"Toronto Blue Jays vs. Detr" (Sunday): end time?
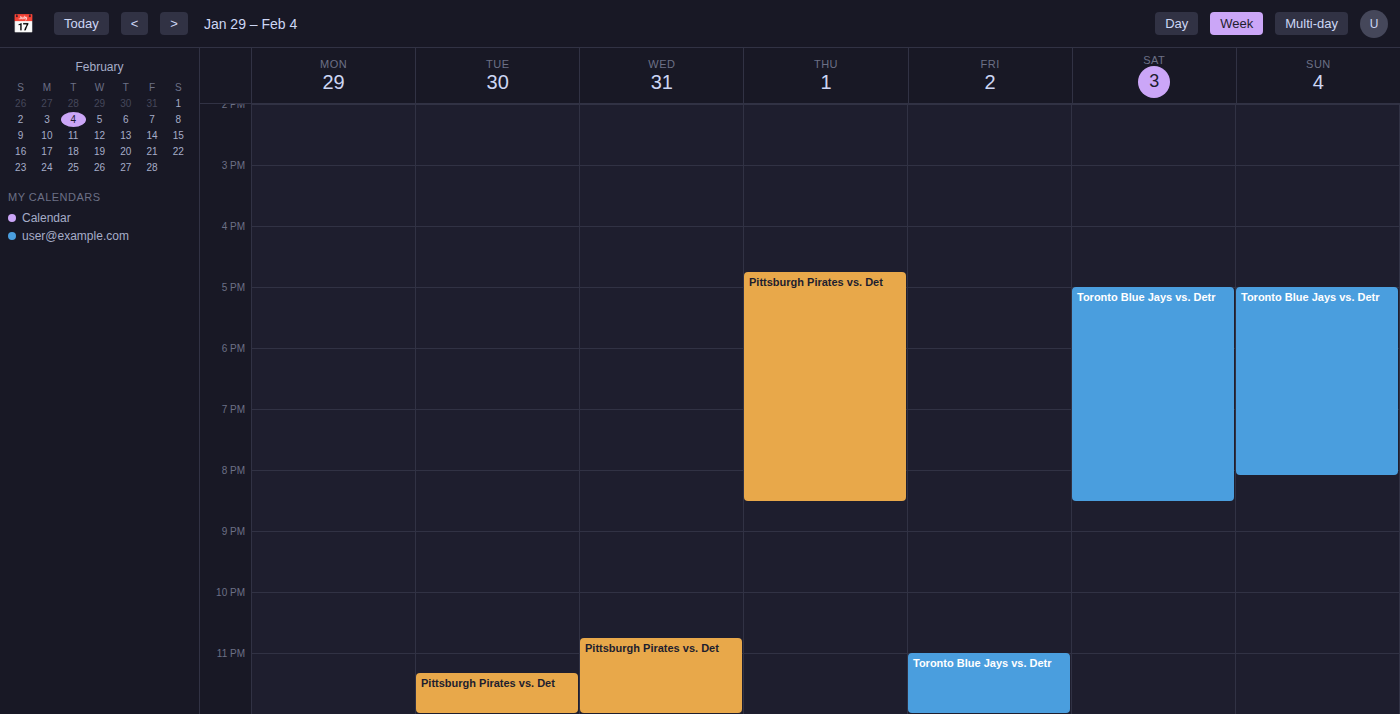
8:05 PM